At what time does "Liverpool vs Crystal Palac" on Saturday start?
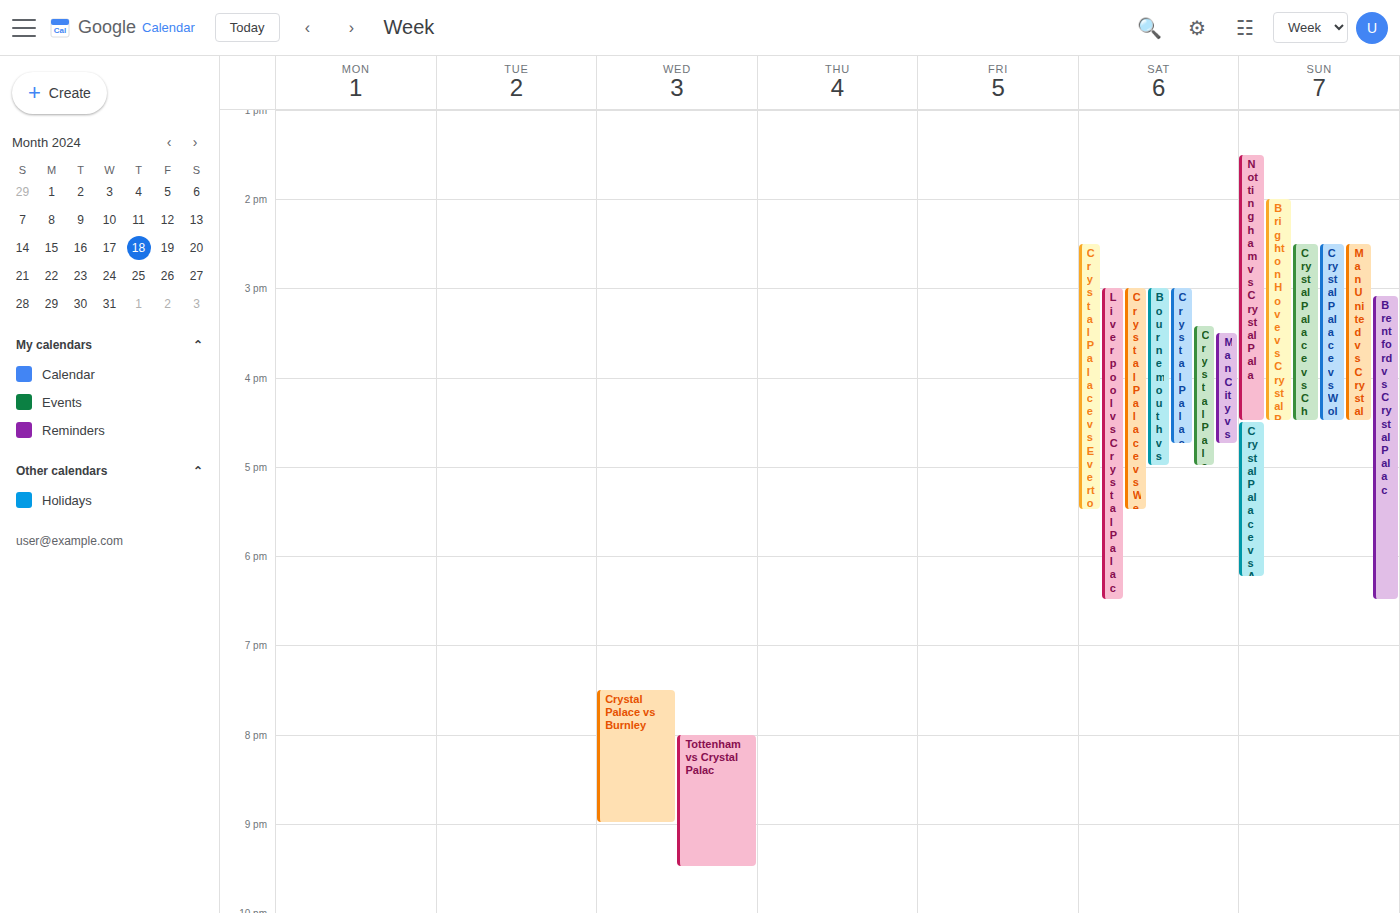
3:00 PM